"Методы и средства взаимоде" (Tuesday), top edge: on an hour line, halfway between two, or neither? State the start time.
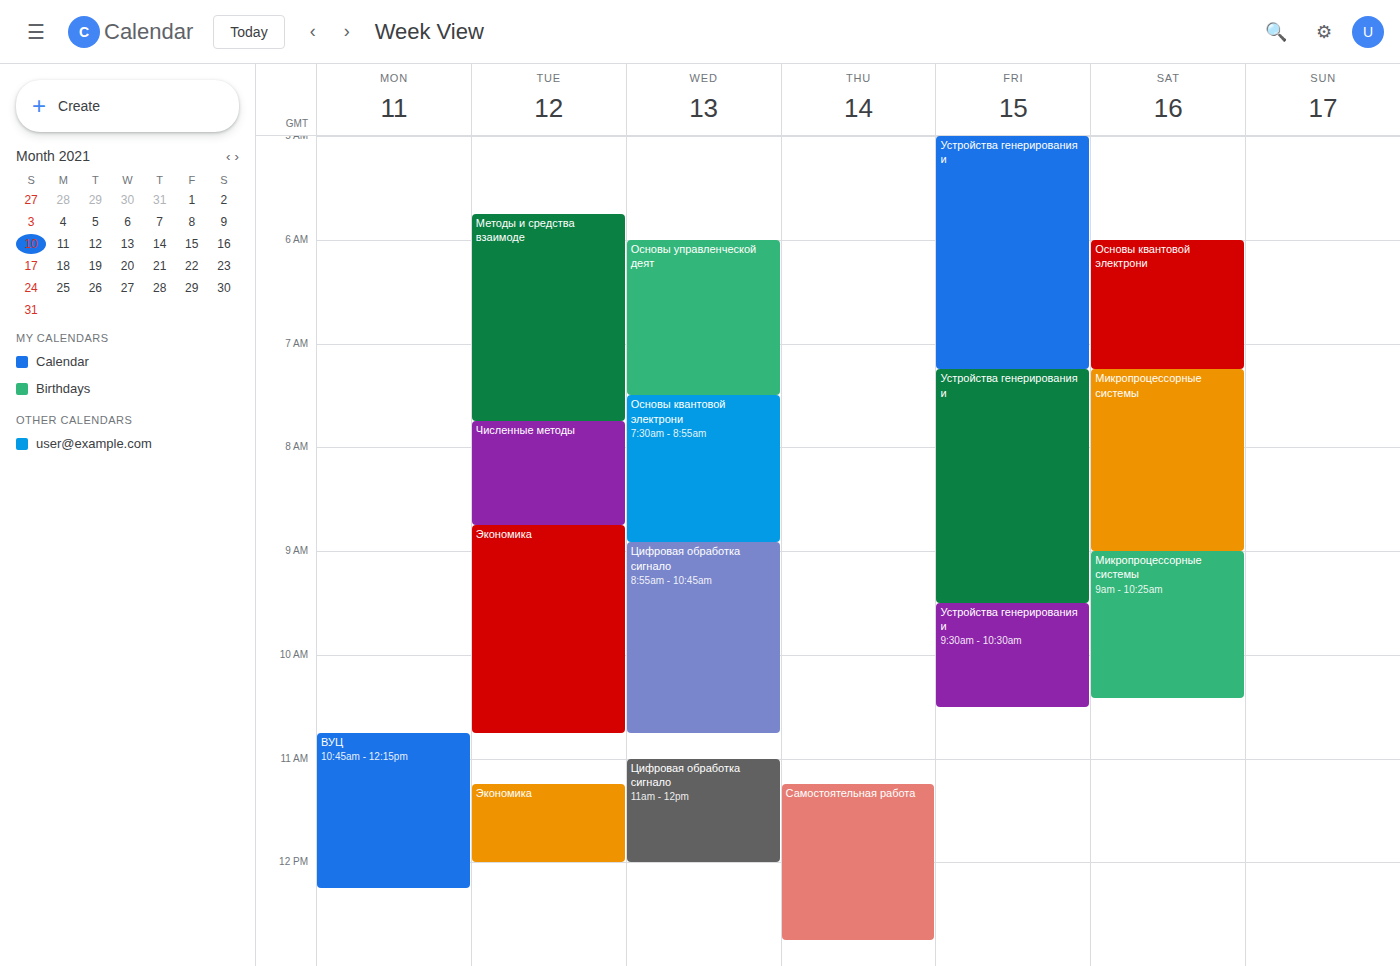
5:45 AM -- neither: three quarters of the way from the 5 AM line to the 6 AM line.